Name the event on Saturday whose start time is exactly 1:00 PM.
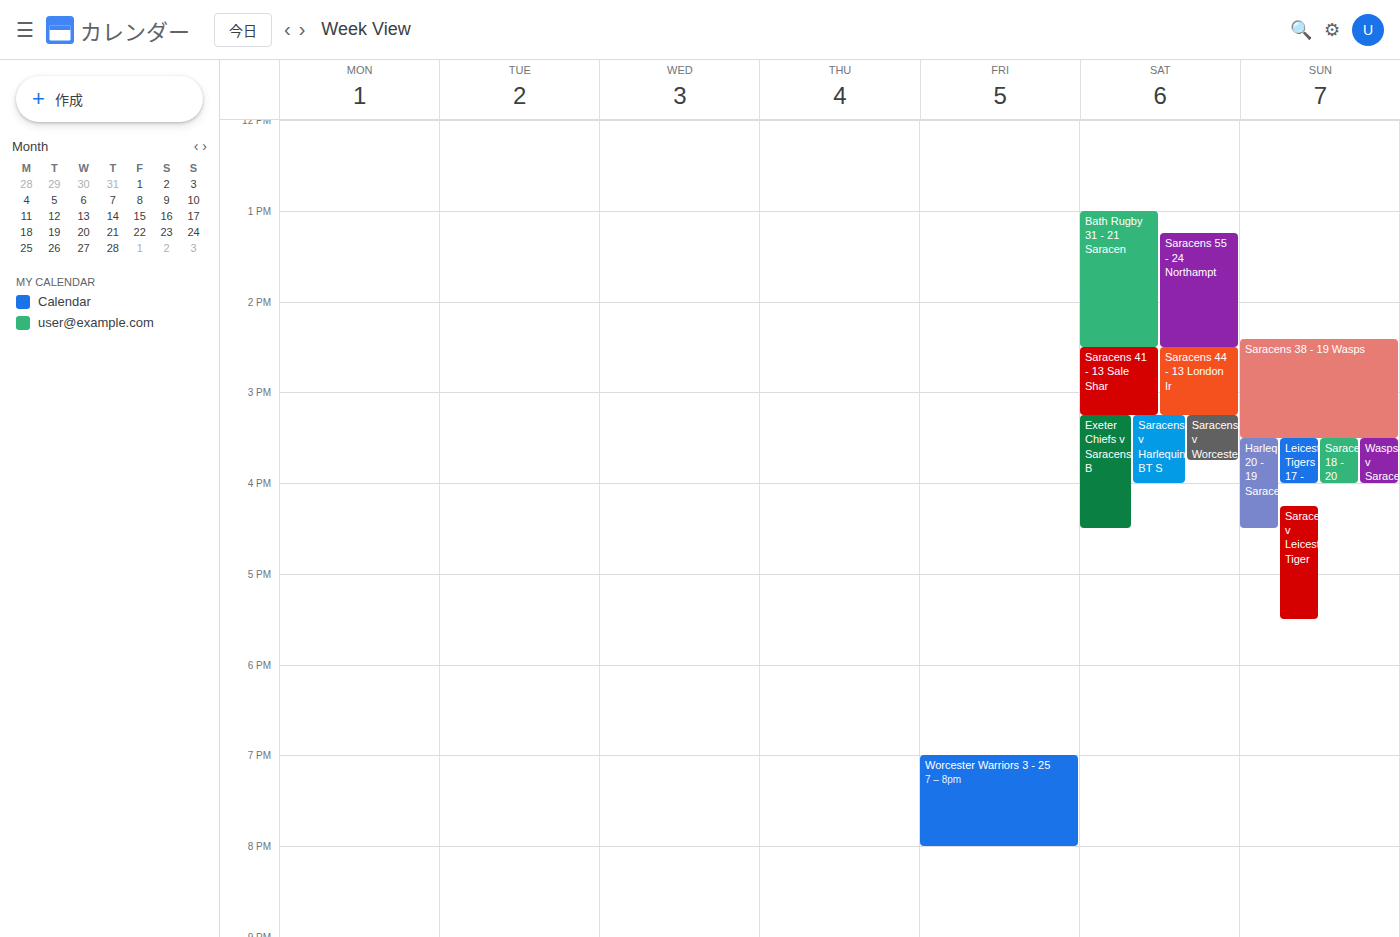
"Bath Rugby 31 - 21 Saracen"